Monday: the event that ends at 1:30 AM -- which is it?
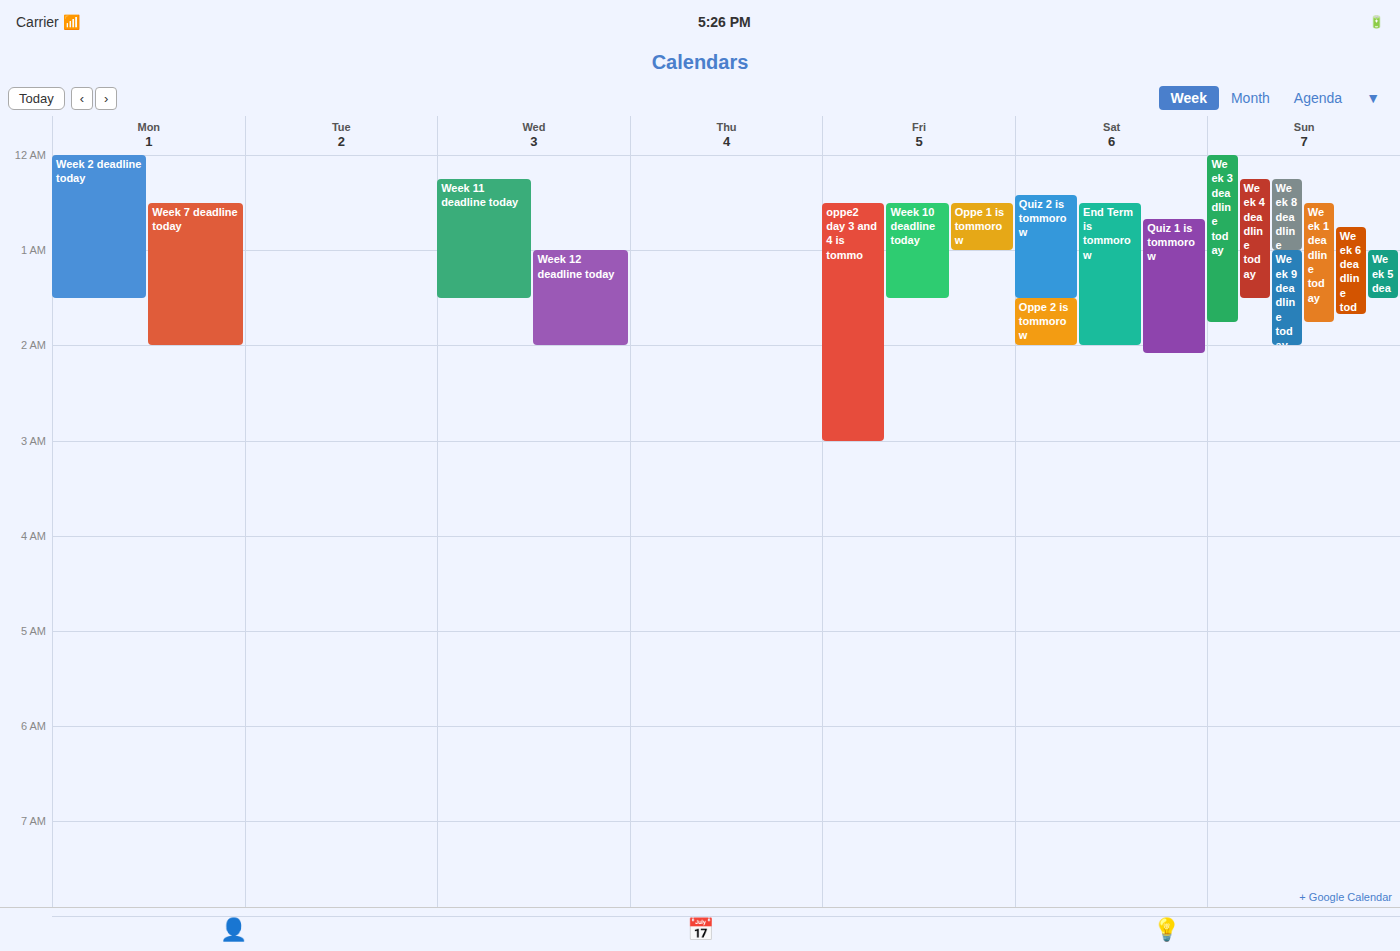
"Week 2 deadline today"